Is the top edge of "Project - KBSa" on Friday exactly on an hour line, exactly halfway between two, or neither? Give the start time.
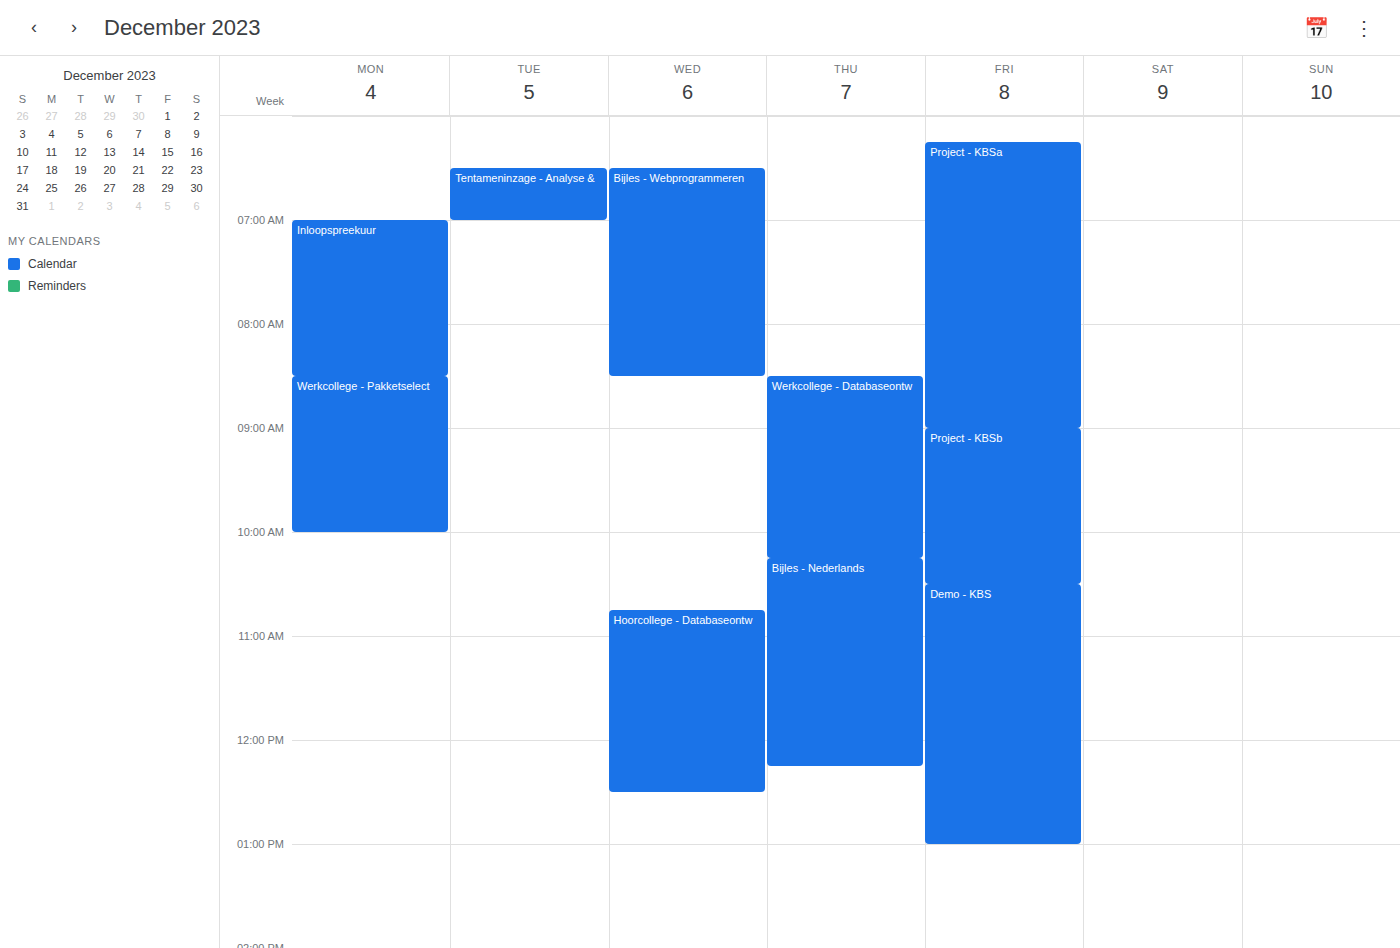
6:15 AM -- neither: a quarter of the way from the 6 AM line to the 7 AM line.